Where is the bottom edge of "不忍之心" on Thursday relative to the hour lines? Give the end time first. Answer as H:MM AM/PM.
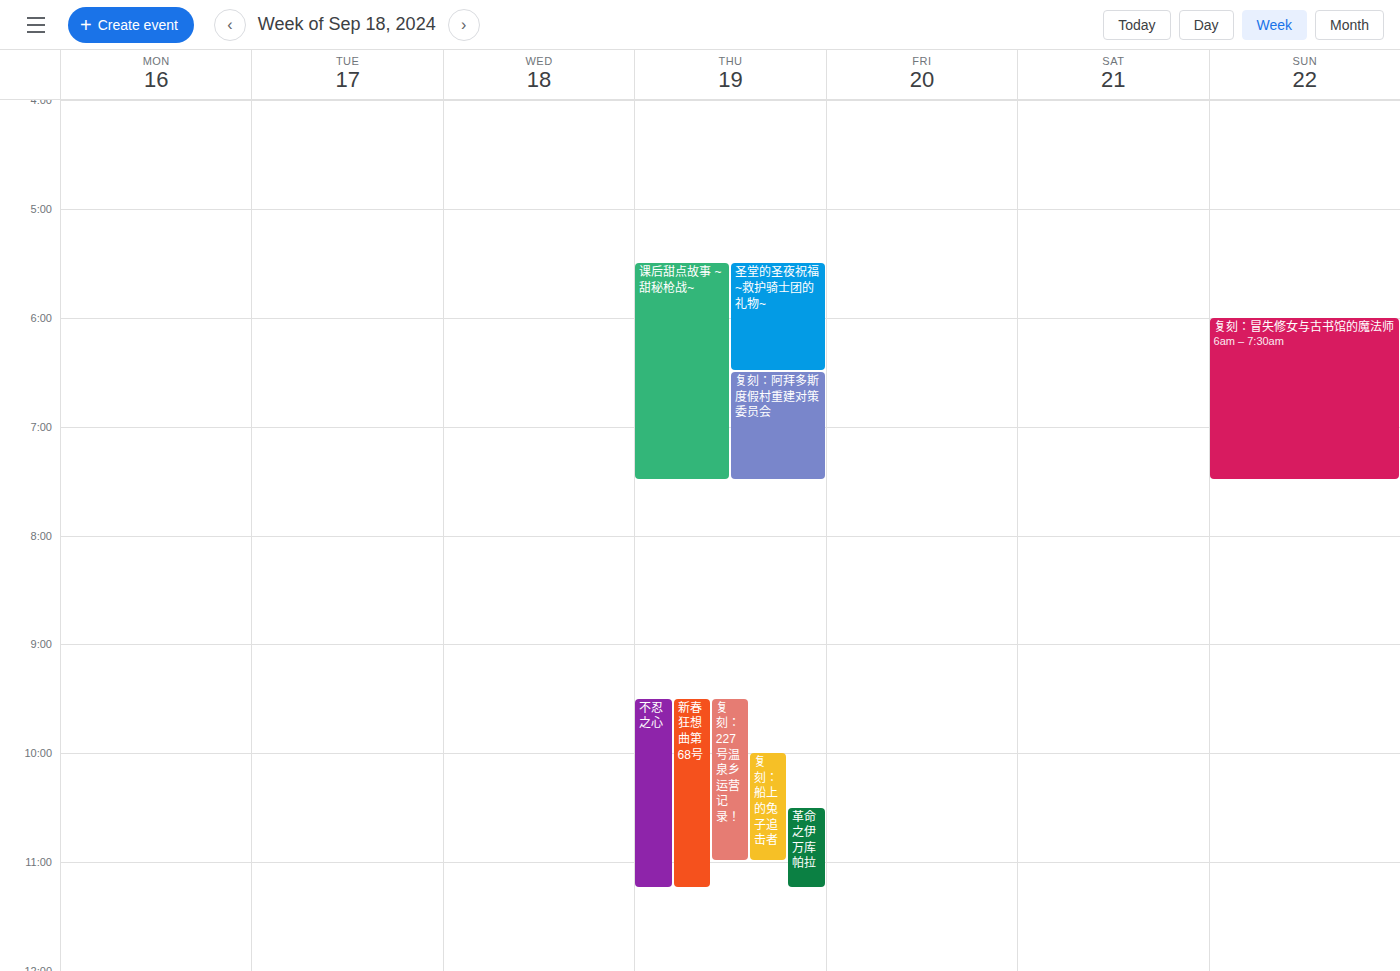
11:15 AM -- neither: a quarter of the way from the 11 AM line to the 12 PM line.